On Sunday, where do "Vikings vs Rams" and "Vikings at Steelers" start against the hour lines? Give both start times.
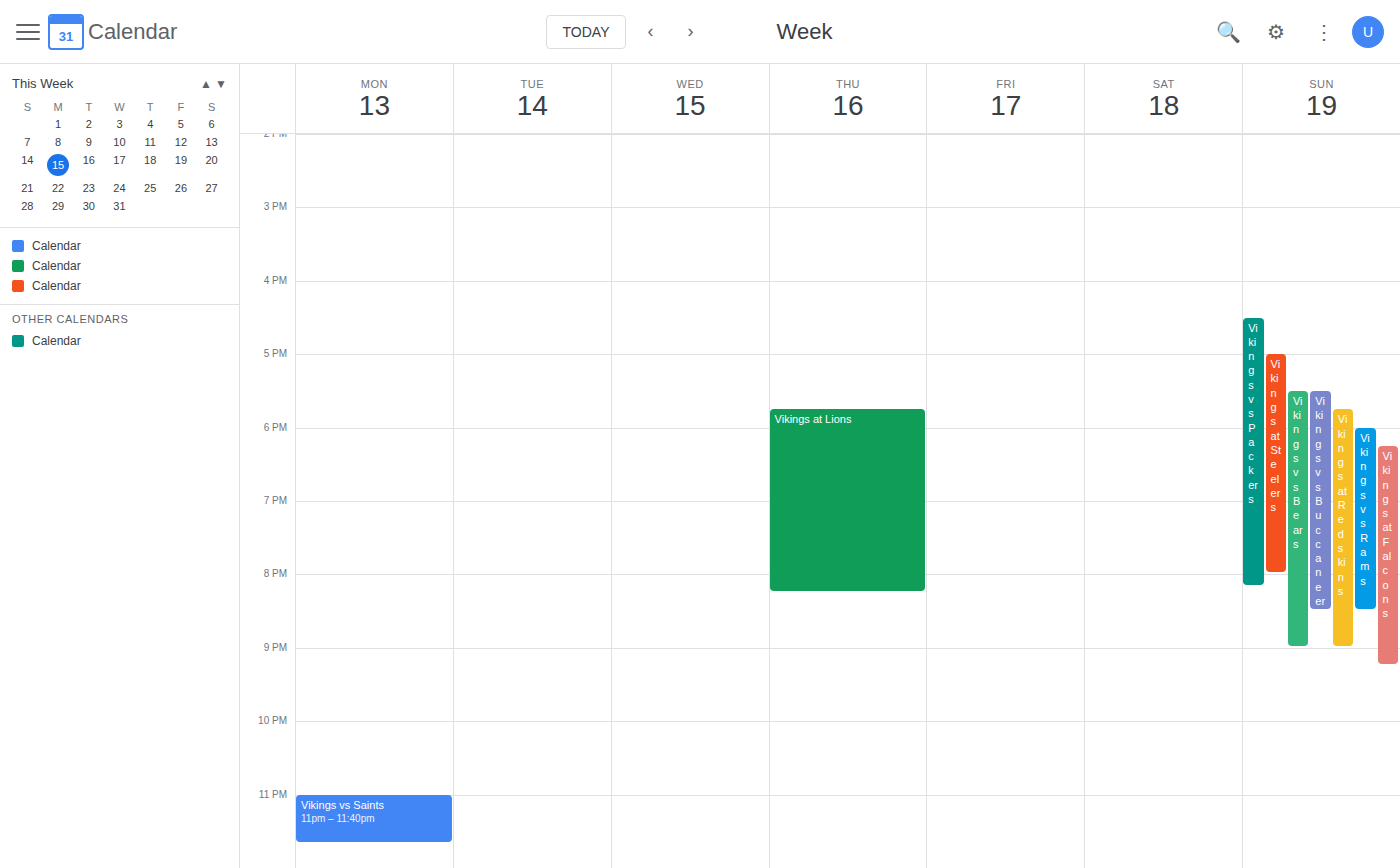
"Vikings vs Rams": 18:00, exactly on the 18:00 line. "Vikings at Steelers": 17:00, exactly on the 17:00 line.